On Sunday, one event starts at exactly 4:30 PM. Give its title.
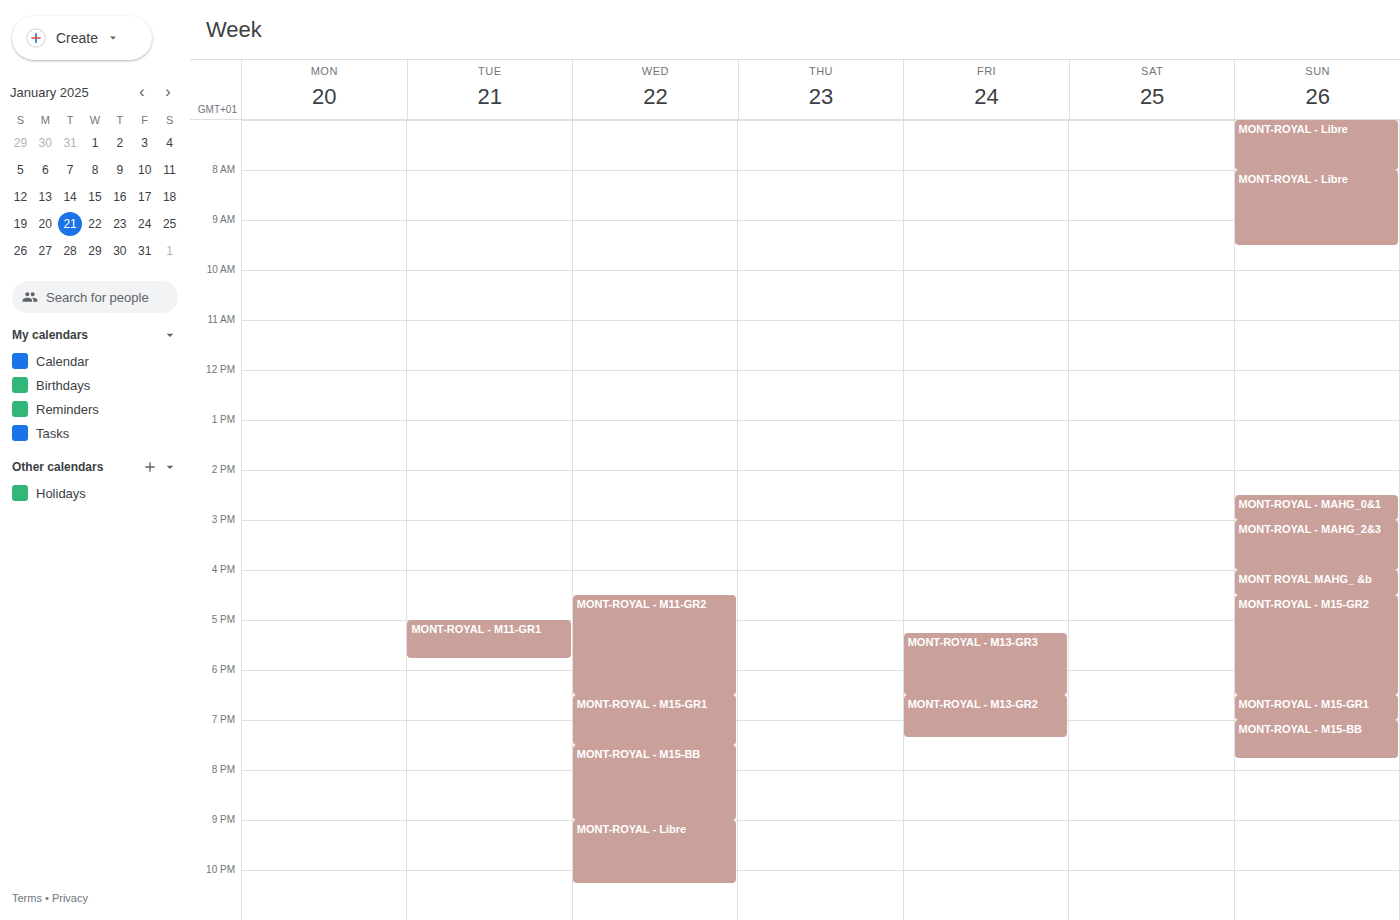
"MONT-ROYAL - M15-GR2"